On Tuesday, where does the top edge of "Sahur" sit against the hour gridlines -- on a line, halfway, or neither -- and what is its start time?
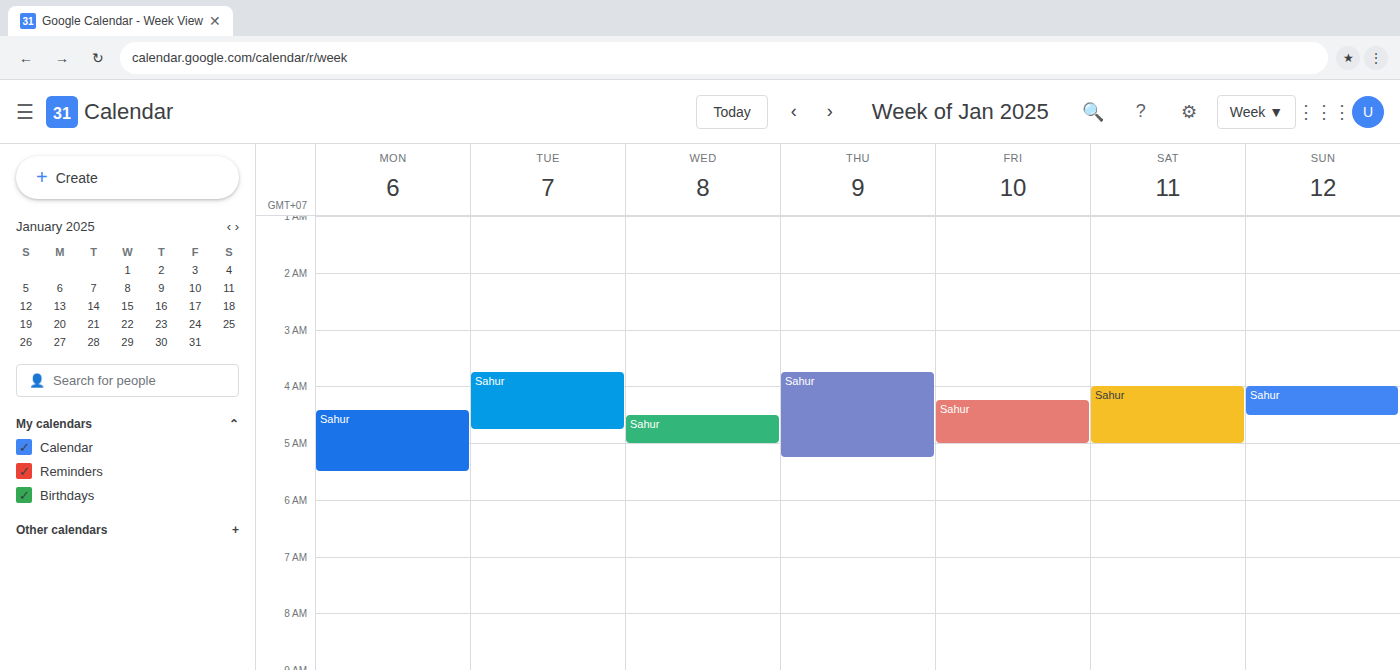
3:45 AM -- neither: three quarters of the way from the 3 AM line to the 4 AM line.